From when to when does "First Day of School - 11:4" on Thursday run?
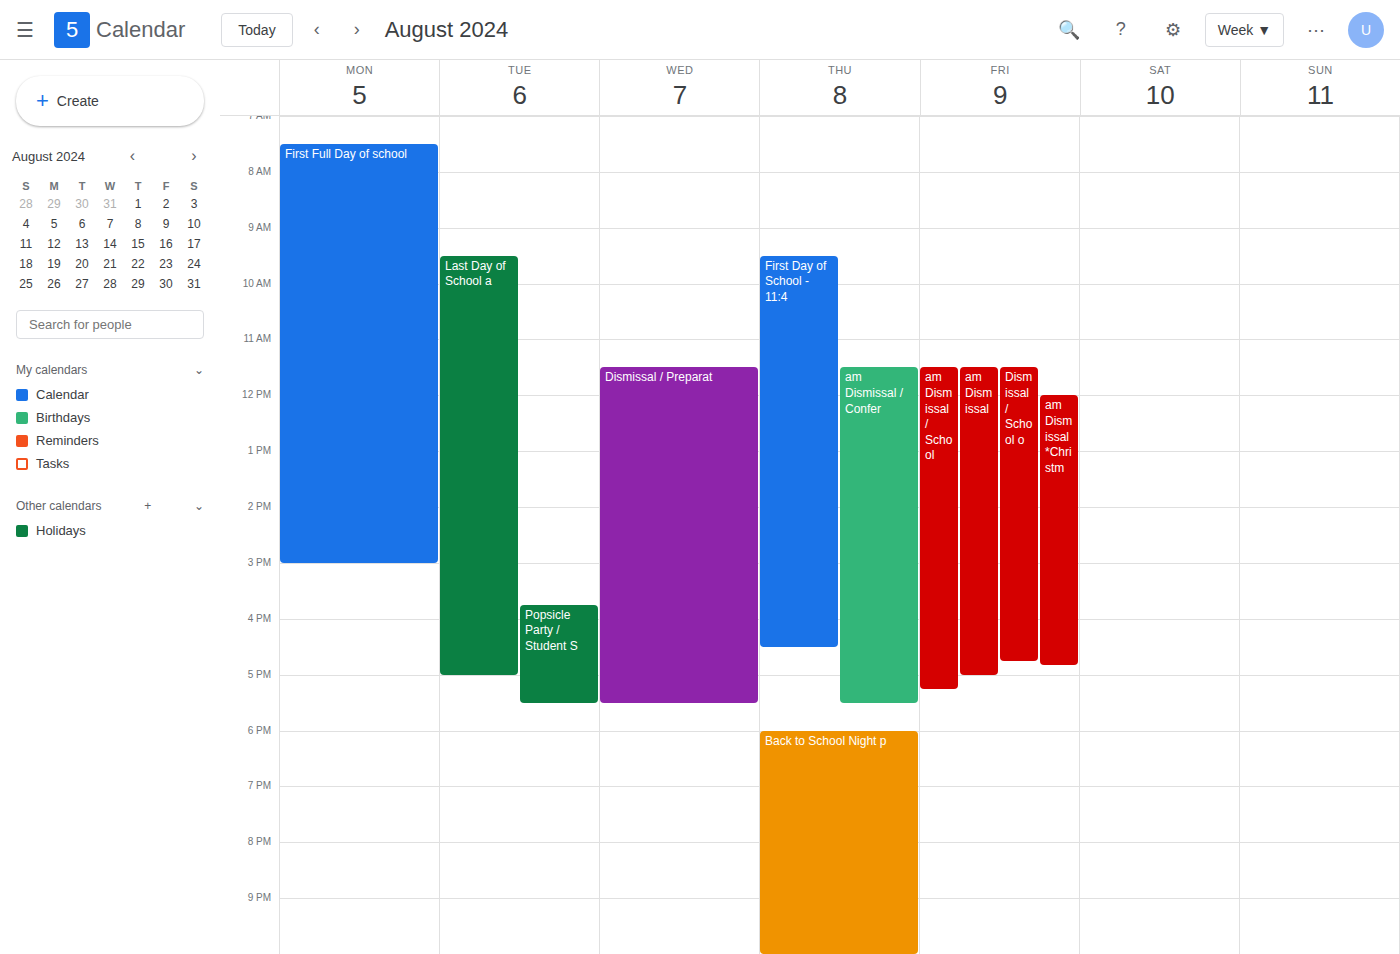
9:30 AM to 4:30 PM